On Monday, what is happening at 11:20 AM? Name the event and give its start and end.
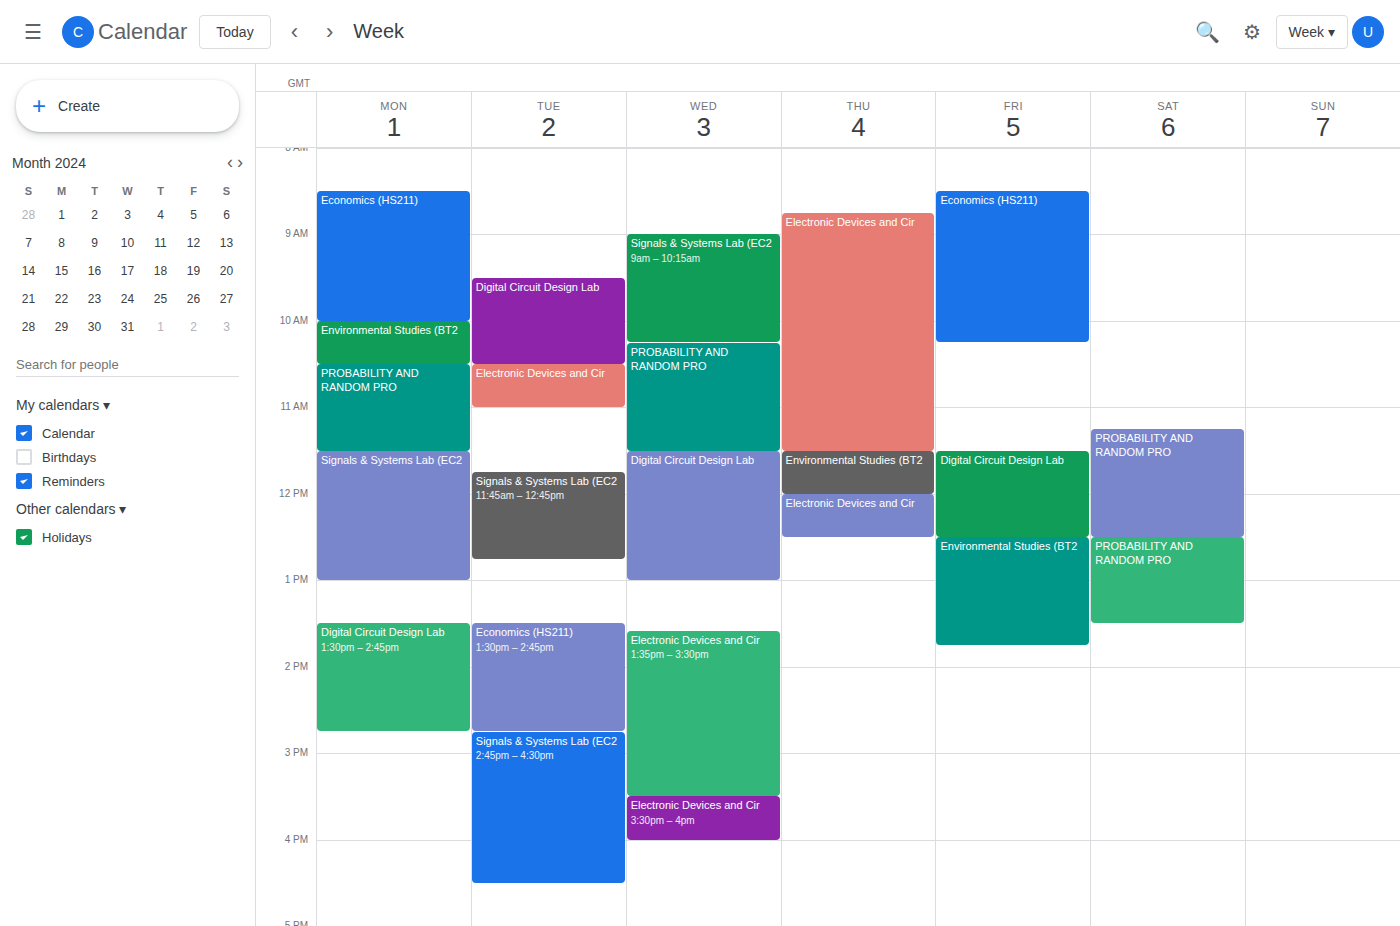
"PROBABILITY AND RANDOM PRO", 10:30 AM to 11:30 AM